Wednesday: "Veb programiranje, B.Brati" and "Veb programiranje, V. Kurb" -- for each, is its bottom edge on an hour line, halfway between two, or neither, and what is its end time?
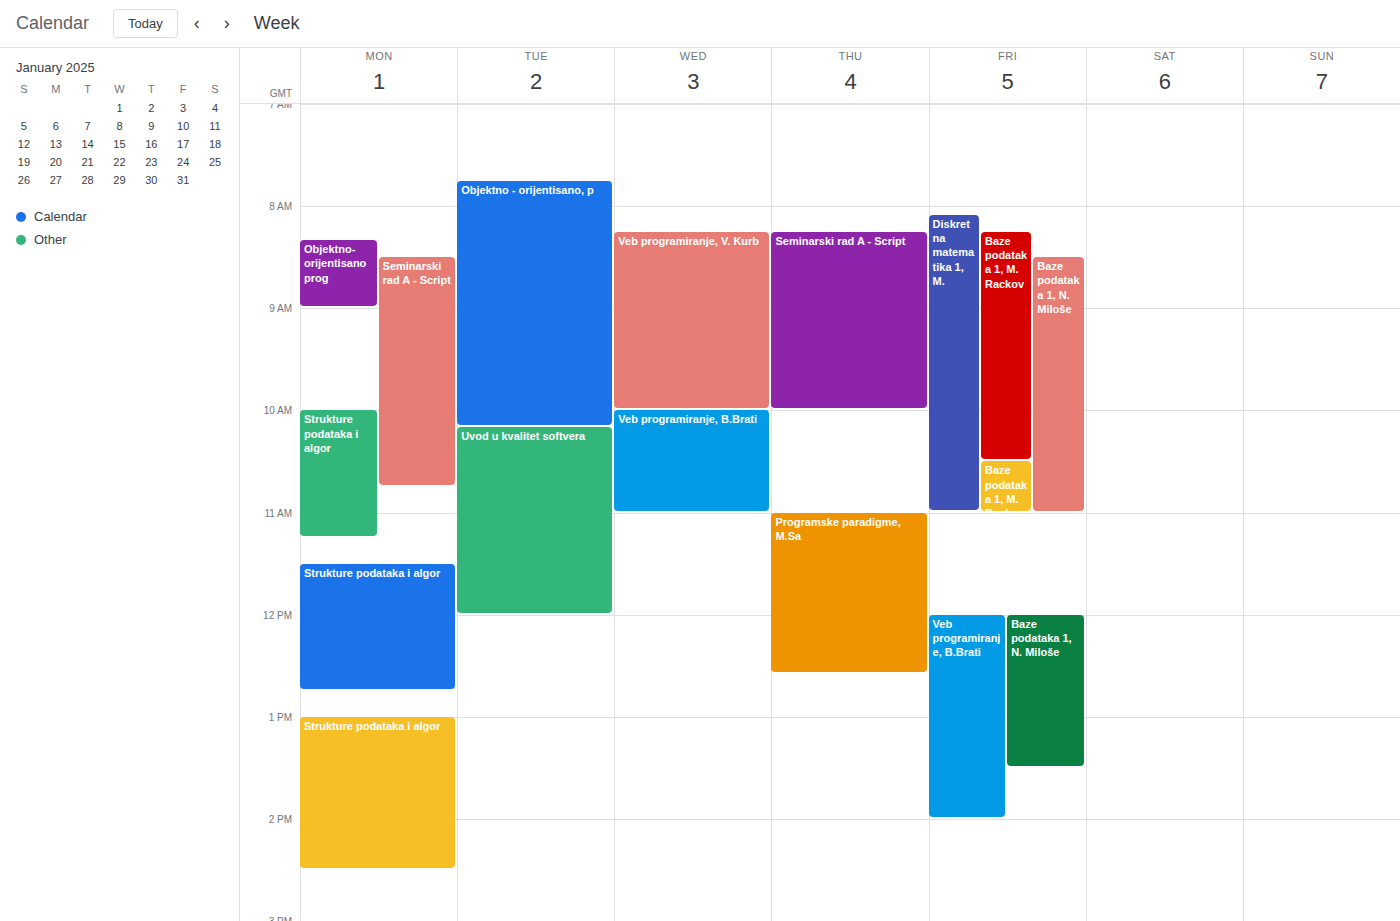
"Veb programiranje, B.Brati": 11:00 AM, exactly on the 11 AM line. "Veb programiranje, V. Kurb": 10:00 AM, exactly on the 10 AM line.